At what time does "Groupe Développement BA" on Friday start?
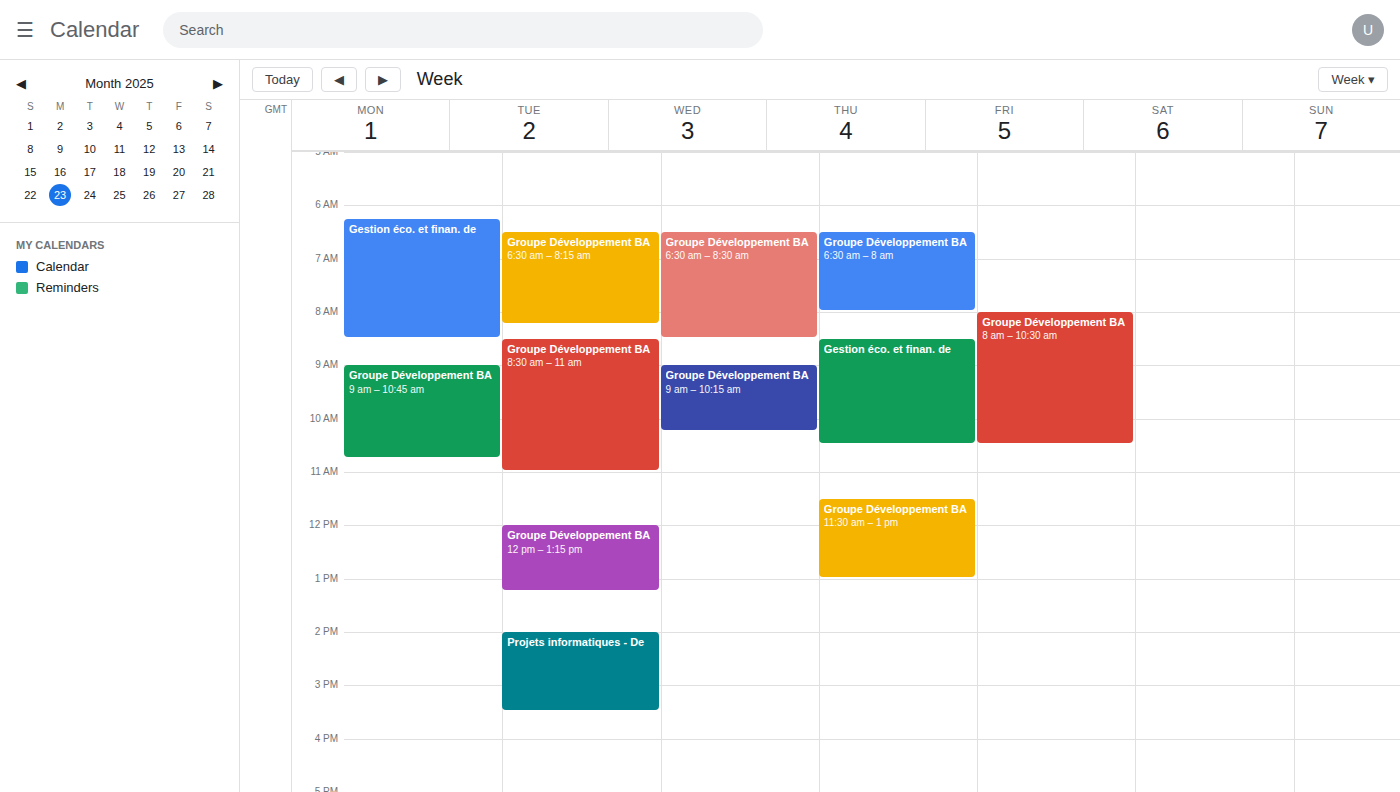
8:00 AM